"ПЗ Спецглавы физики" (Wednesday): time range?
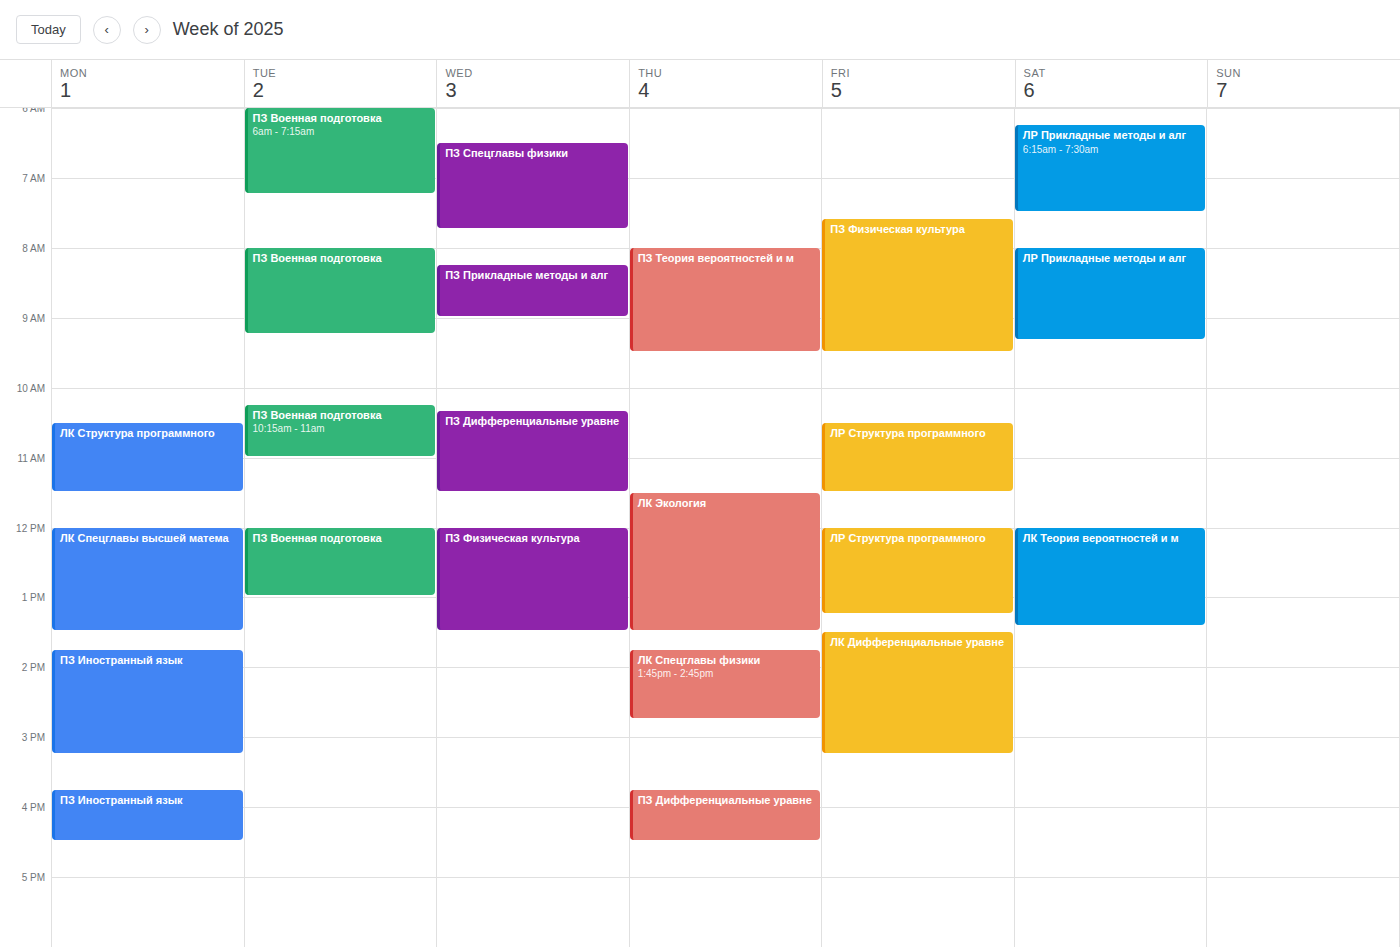
6:30 AM to 7:45 AM